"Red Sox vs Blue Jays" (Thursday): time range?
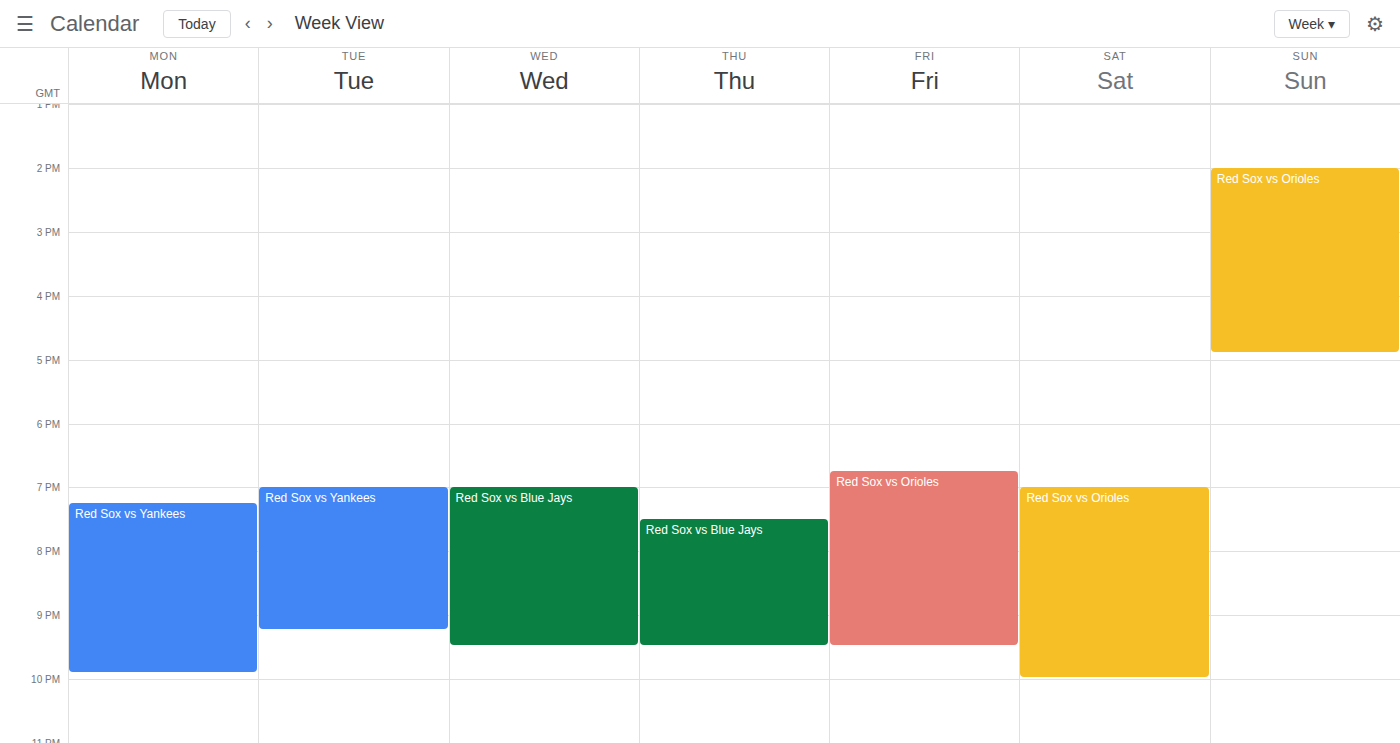
7:30 PM to 9:30 PM